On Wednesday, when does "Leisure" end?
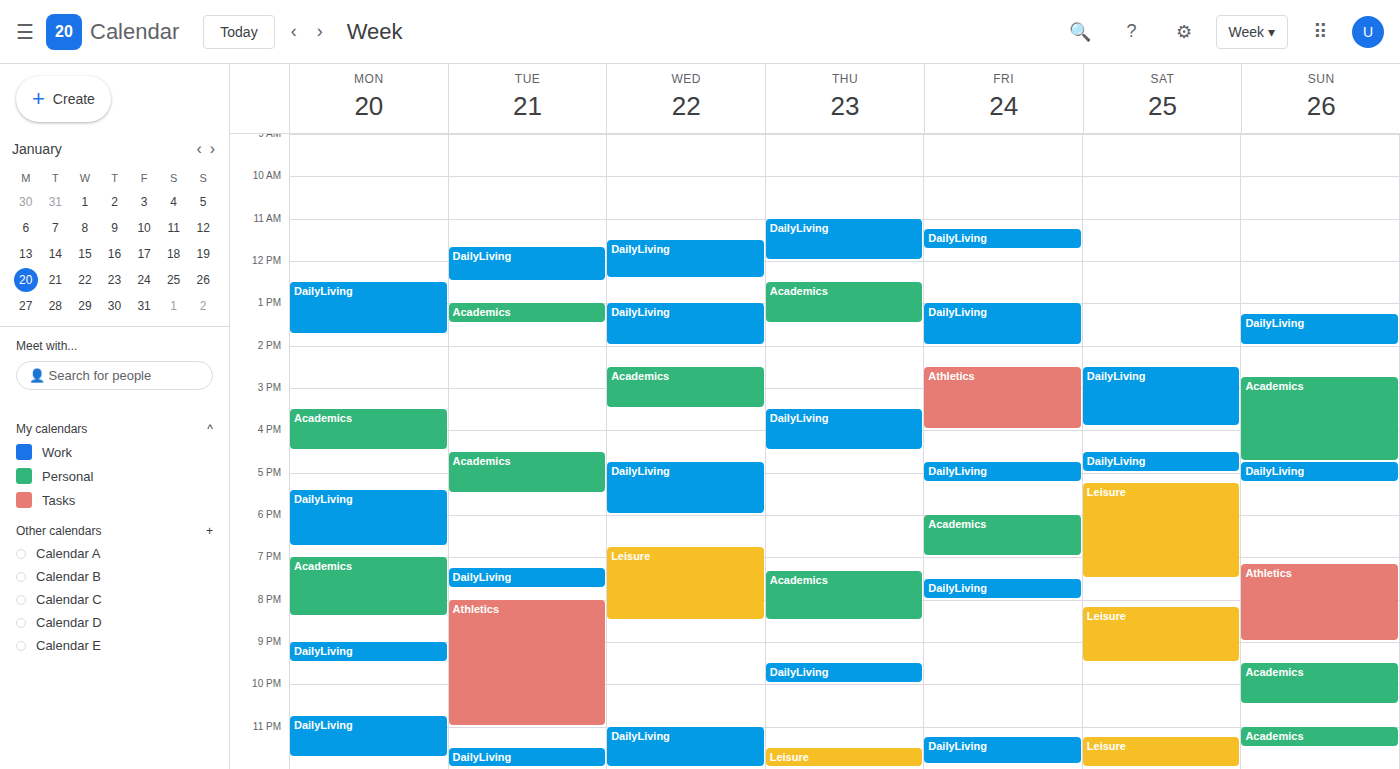
8:30 PM